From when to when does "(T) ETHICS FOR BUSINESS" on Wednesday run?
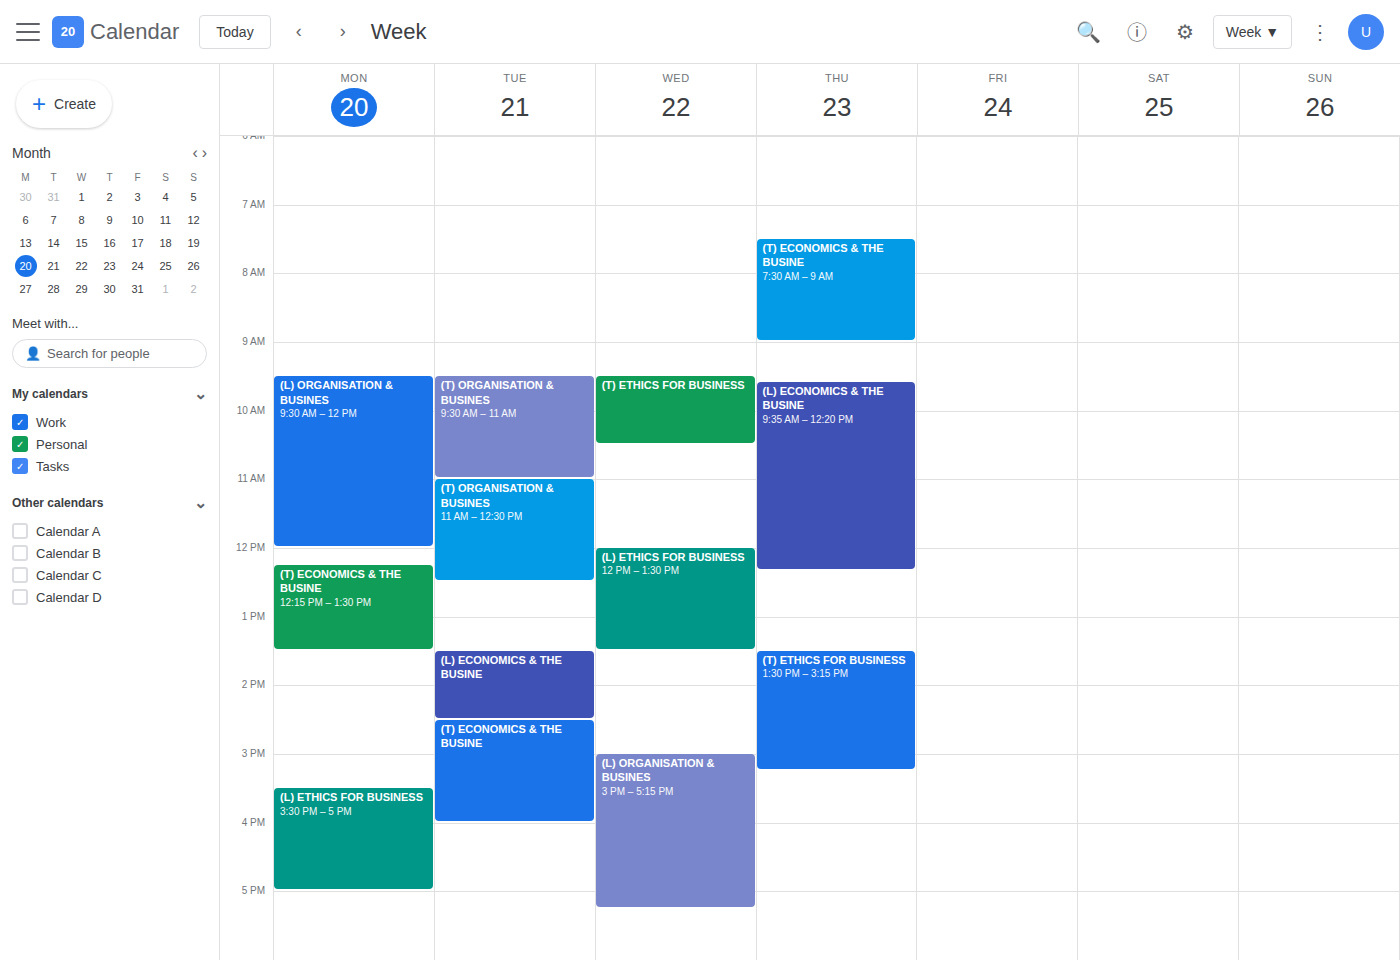
9:30 AM to 10:30 AM